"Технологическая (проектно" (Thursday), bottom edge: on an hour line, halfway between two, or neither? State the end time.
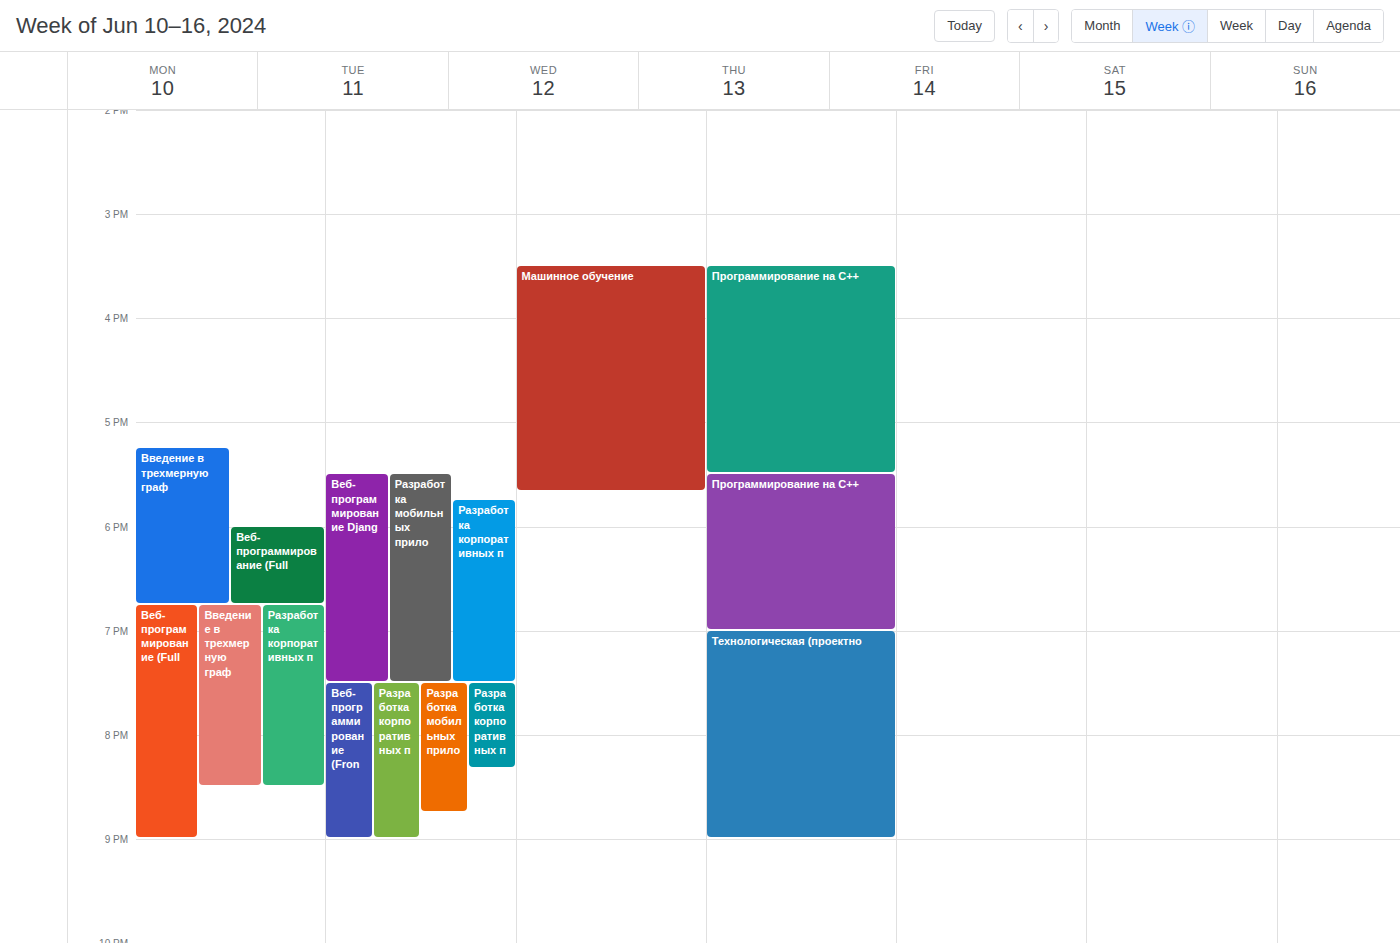
9:00 PM -- exactly on the 9 PM line.